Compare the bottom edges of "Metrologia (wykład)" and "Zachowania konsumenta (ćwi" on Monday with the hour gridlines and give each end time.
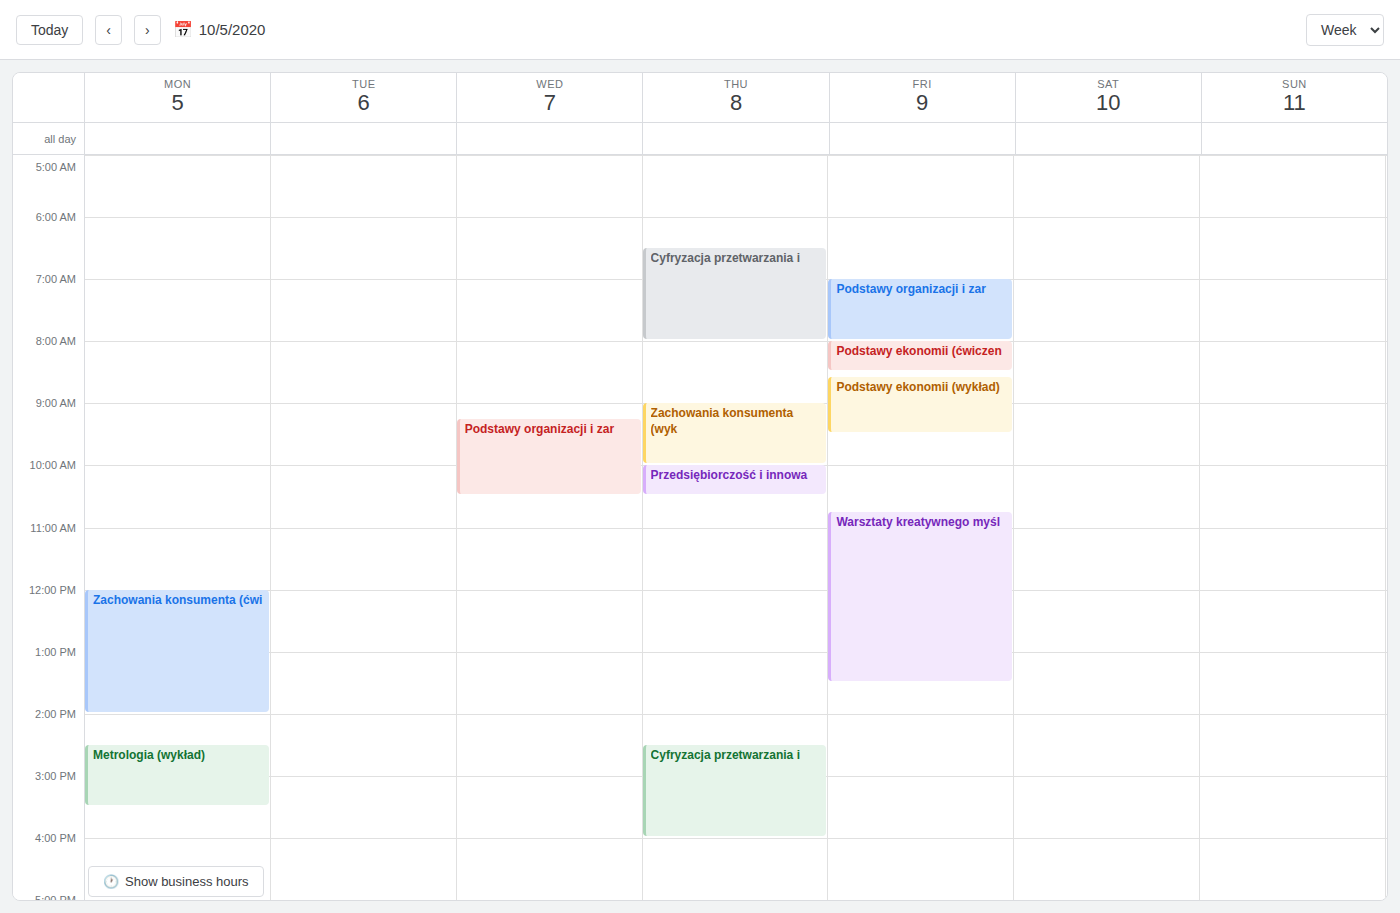
"Metrologia (wykład)": 3:30 PM, halfway between the 3 PM and 4 PM lines. "Zachowania konsumenta (ćwi": 2:00 PM, exactly on the 2 PM line.